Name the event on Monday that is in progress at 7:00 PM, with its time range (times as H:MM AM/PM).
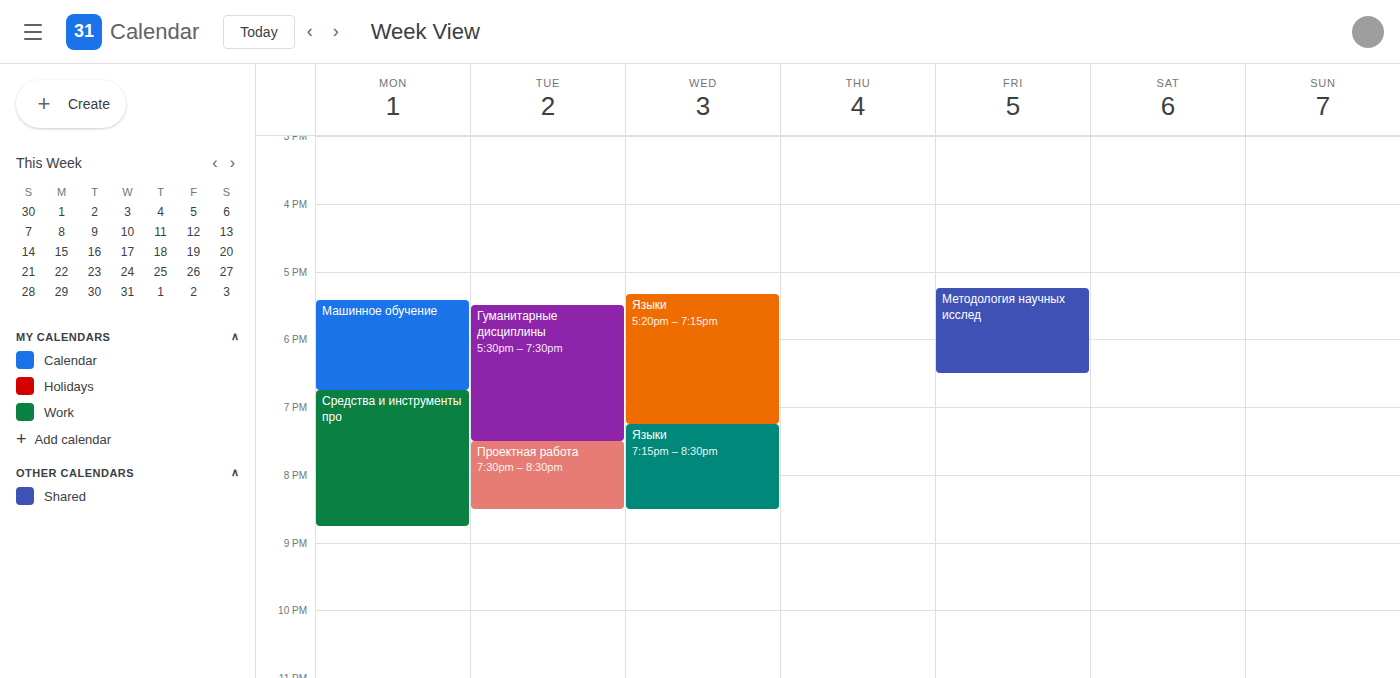
"Средства и инструменты про", 6:45 PM to 8:45 PM